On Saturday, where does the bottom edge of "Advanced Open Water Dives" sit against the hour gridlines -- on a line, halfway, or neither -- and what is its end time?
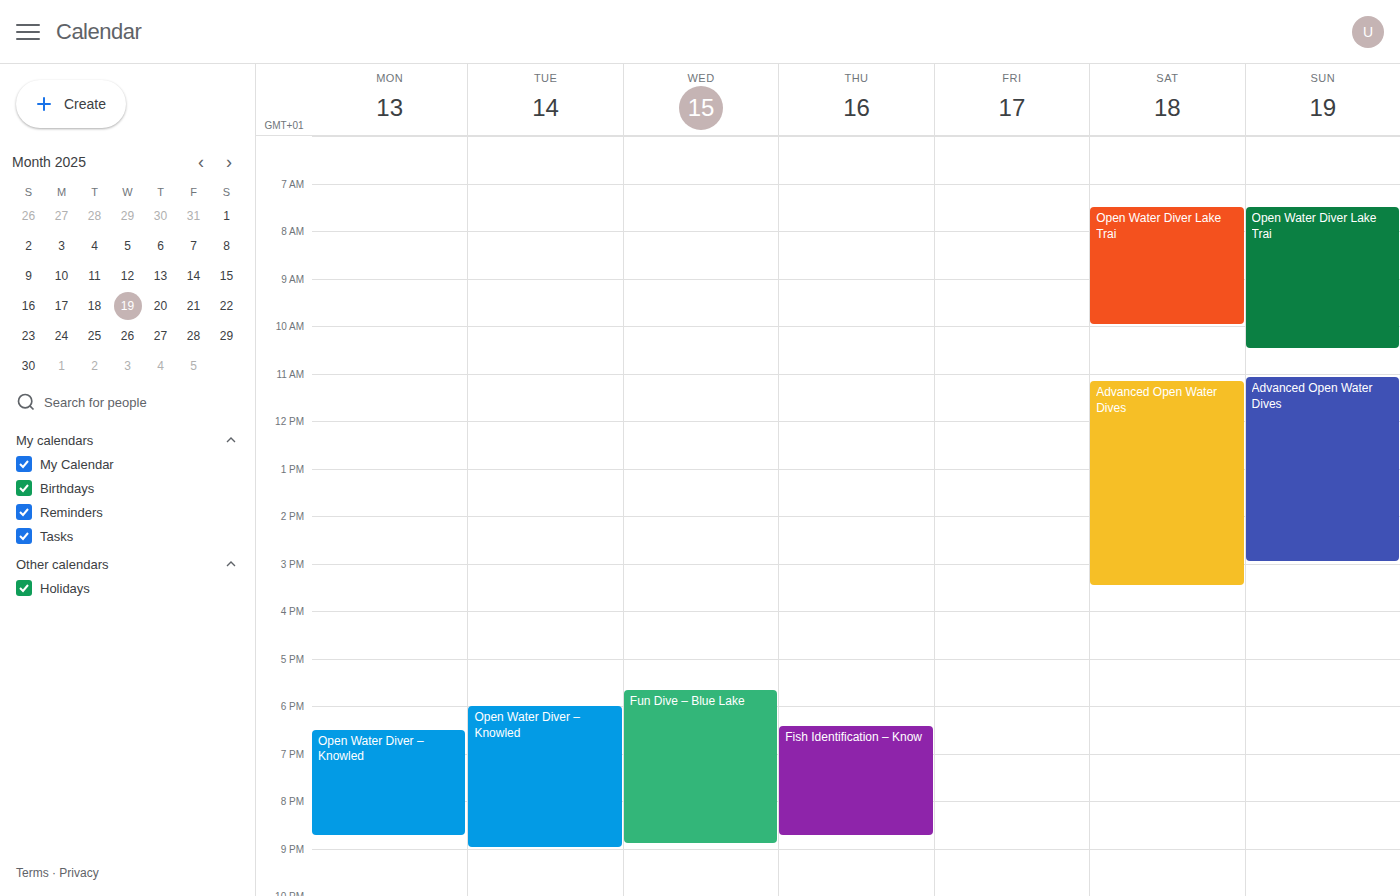
3:30 PM -- halfway between the 3 PM and 4 PM lines.